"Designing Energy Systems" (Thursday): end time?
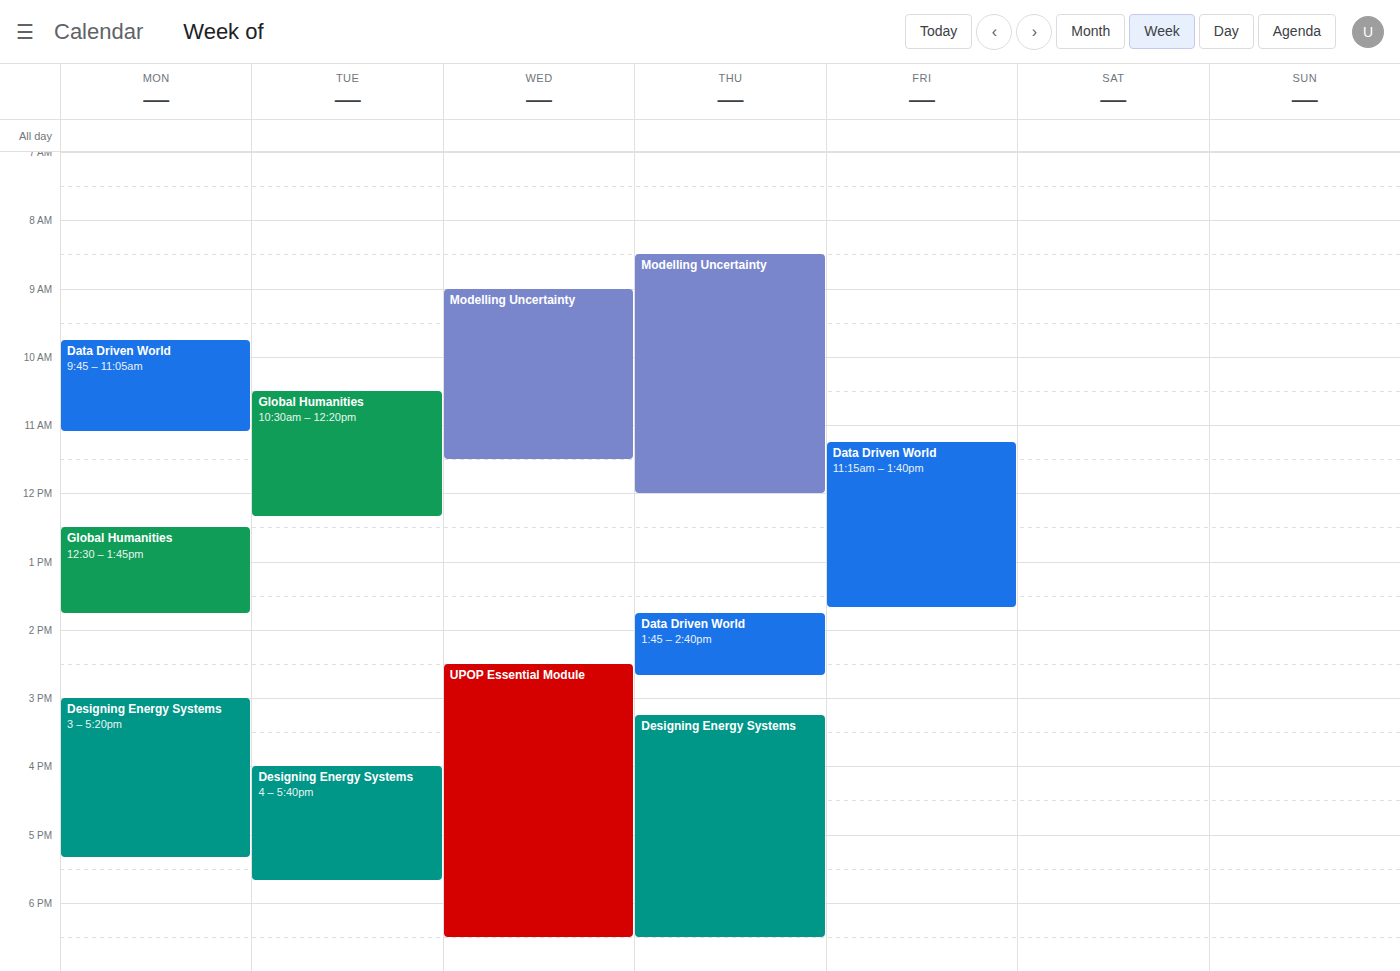
6:30 PM